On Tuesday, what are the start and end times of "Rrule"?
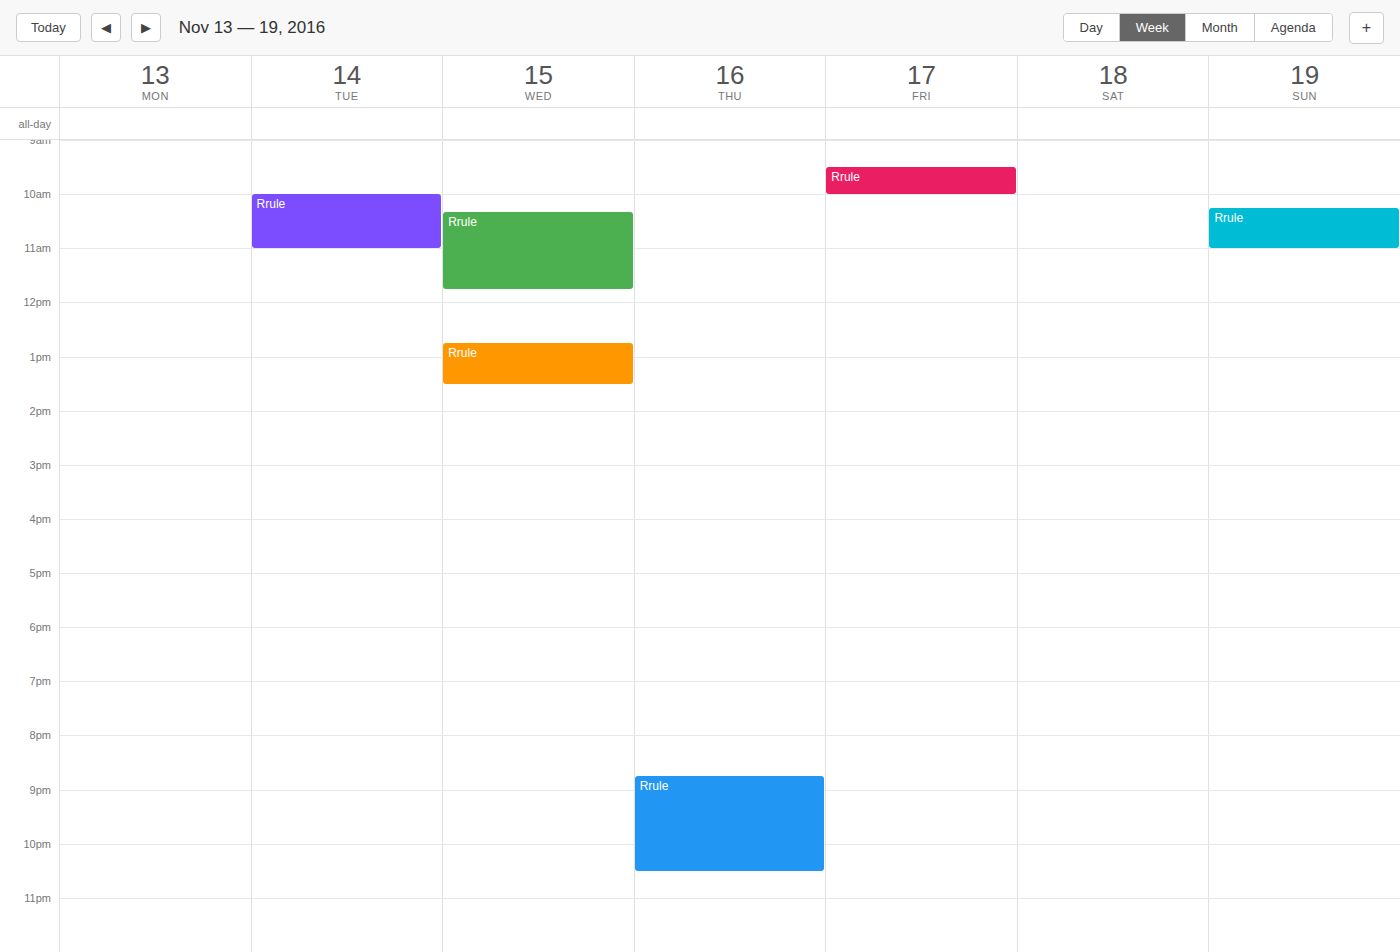
10:00 AM to 11:00 AM